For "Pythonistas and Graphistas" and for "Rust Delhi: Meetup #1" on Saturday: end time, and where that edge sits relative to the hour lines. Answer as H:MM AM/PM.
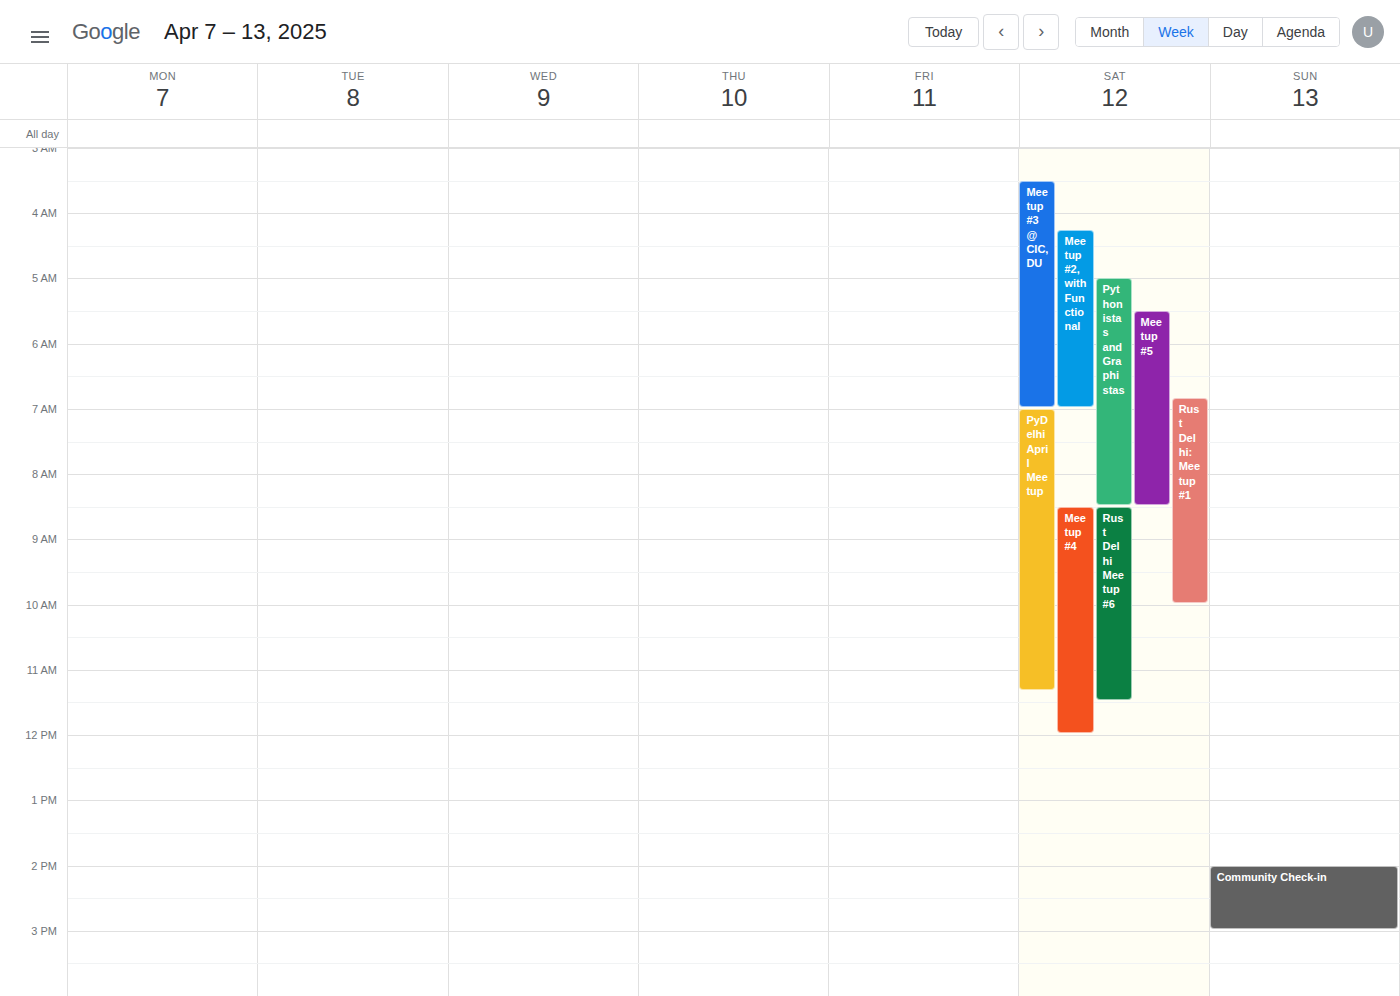
"Pythonistas and Graphistas": 8:30 AM, halfway between the 8 AM and 9 AM lines. "Rust Delhi: Meetup #1": 10:00 AM, exactly on the 10 AM line.